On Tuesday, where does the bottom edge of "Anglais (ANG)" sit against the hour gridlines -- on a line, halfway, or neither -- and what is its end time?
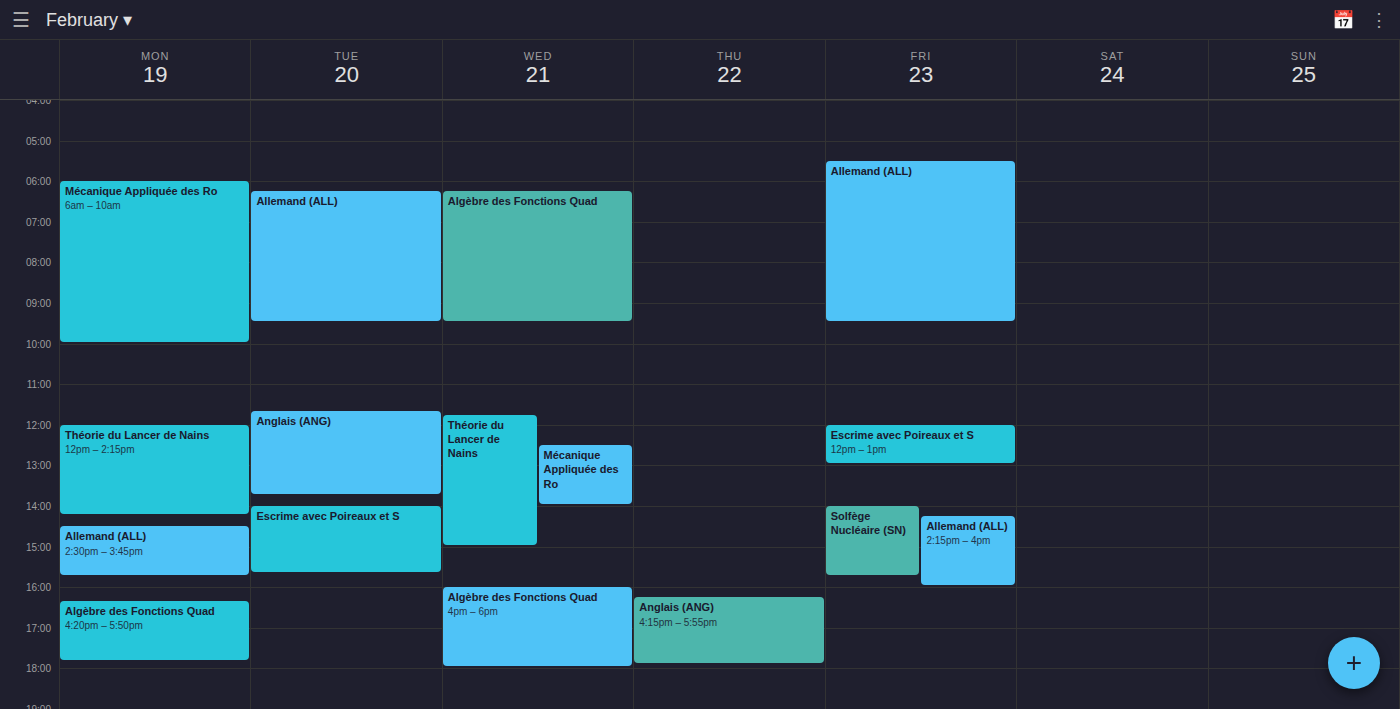
1:45 PM -- neither: three quarters of the way from the 1 PM line to the 2 PM line.